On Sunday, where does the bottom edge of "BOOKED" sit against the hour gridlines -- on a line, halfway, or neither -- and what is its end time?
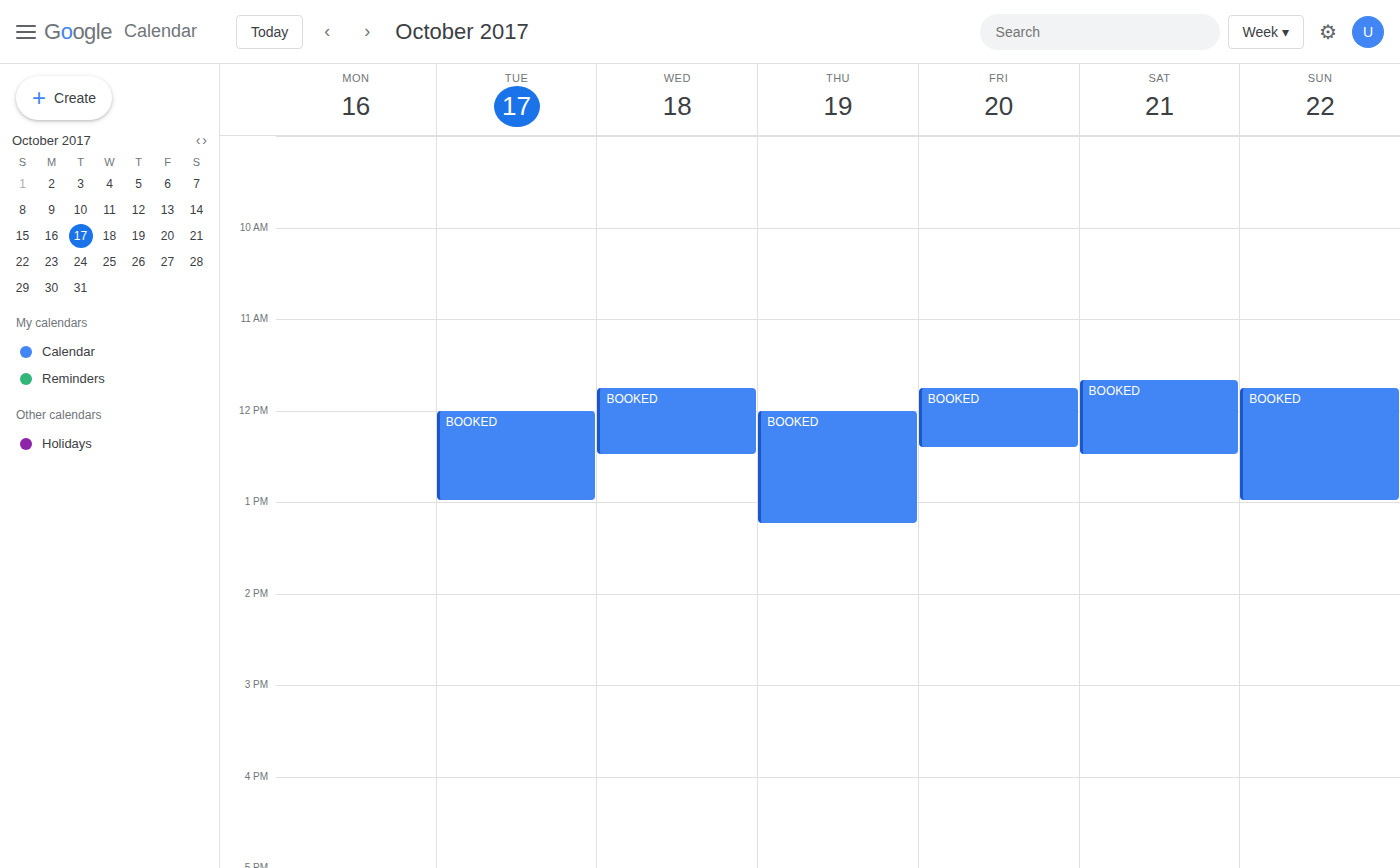
1:00 PM -- exactly on the 1 PM line.